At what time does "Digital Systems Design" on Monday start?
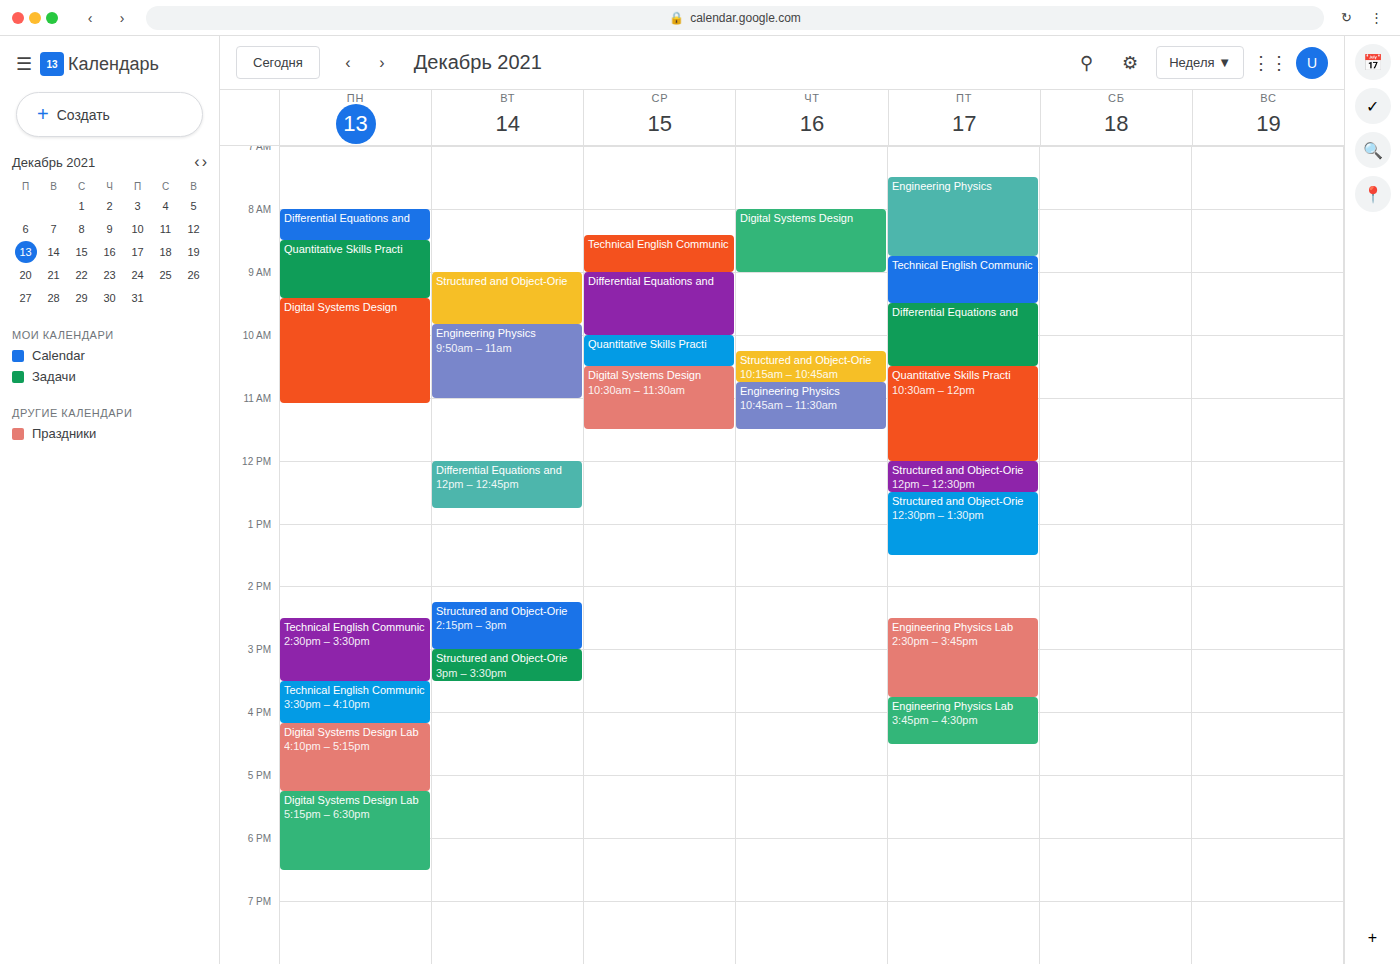
9:25 AM